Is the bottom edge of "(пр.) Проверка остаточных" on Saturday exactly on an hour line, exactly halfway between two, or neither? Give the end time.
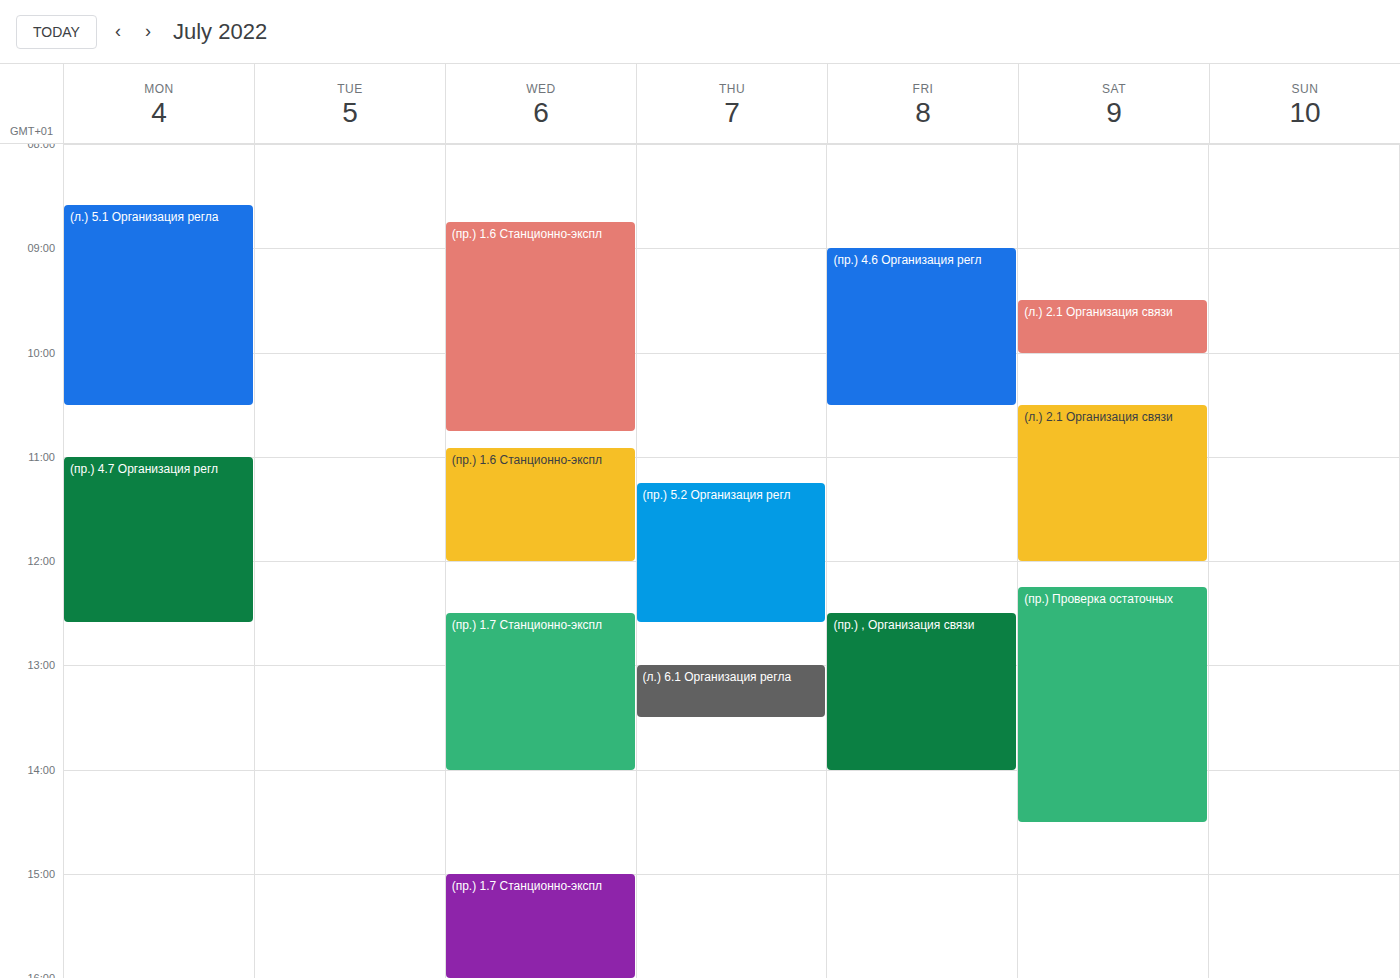
14:30 -- halfway between the 14:00 and 15:00 lines.